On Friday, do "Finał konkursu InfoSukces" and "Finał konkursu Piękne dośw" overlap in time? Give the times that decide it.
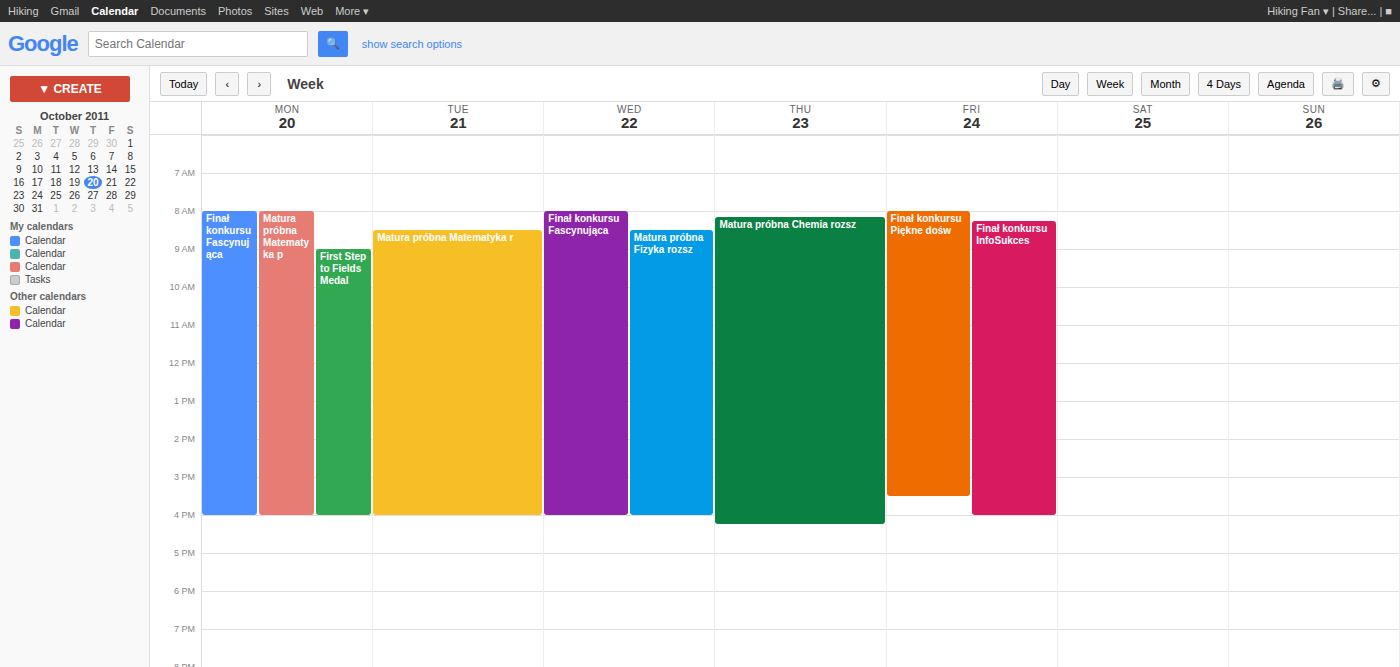
"Finał konkursu InfoSukces" starts at 8:15 AM, before "Finał konkursu Piękne dośw" ends at 3:30 PM -- they overlap.